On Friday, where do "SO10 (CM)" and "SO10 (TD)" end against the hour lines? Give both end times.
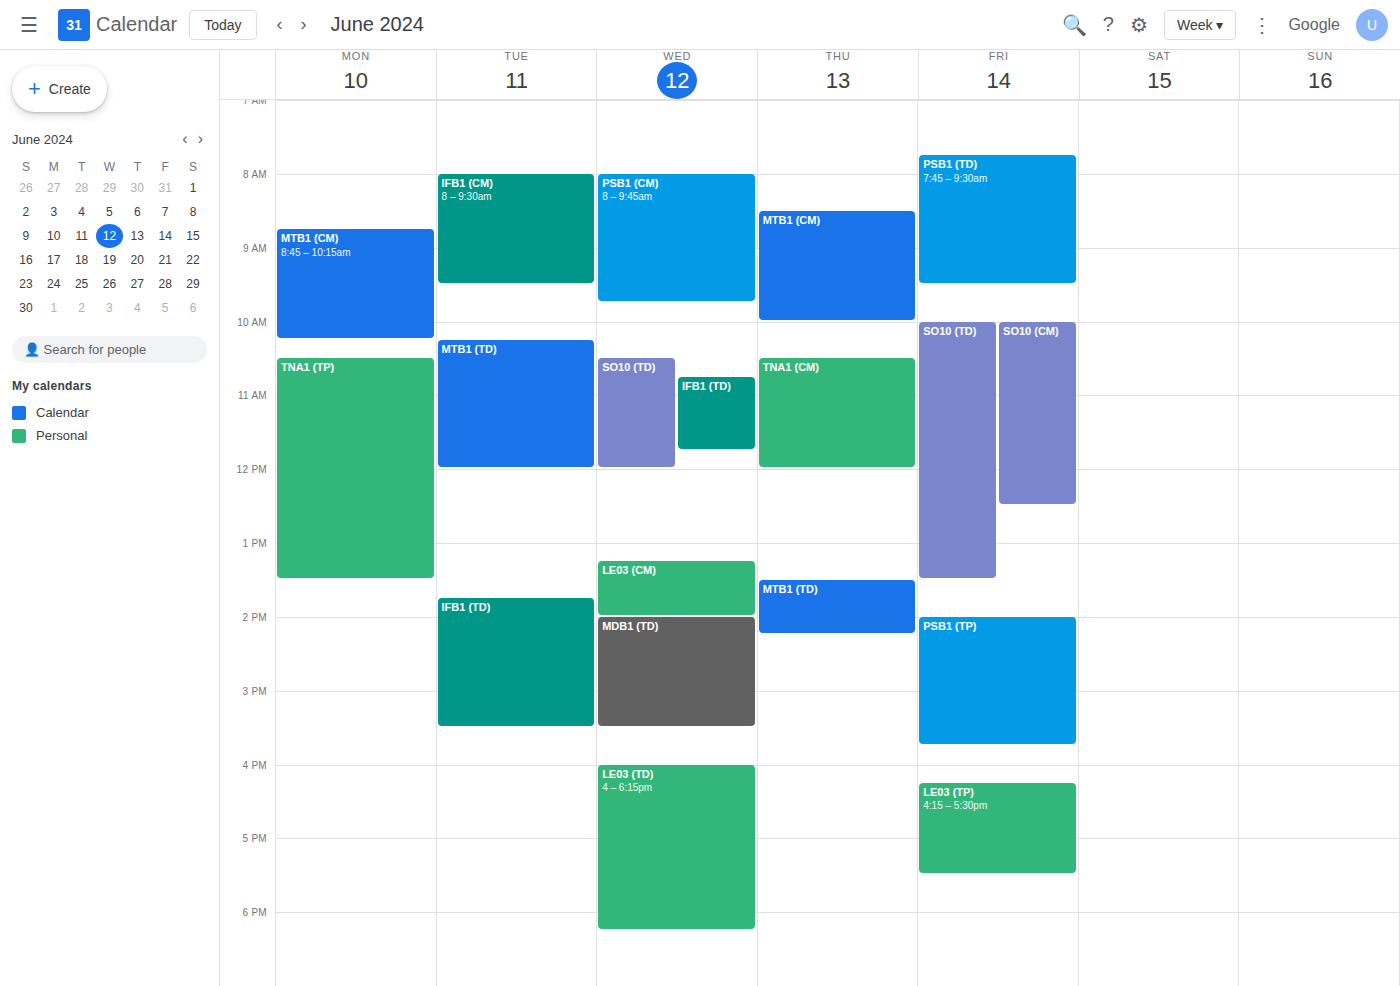
"SO10 (CM)": 12:30 PM, halfway between the 12 PM and 1 PM lines. "SO10 (TD)": 1:30 PM, halfway between the 1 PM and 2 PM lines.